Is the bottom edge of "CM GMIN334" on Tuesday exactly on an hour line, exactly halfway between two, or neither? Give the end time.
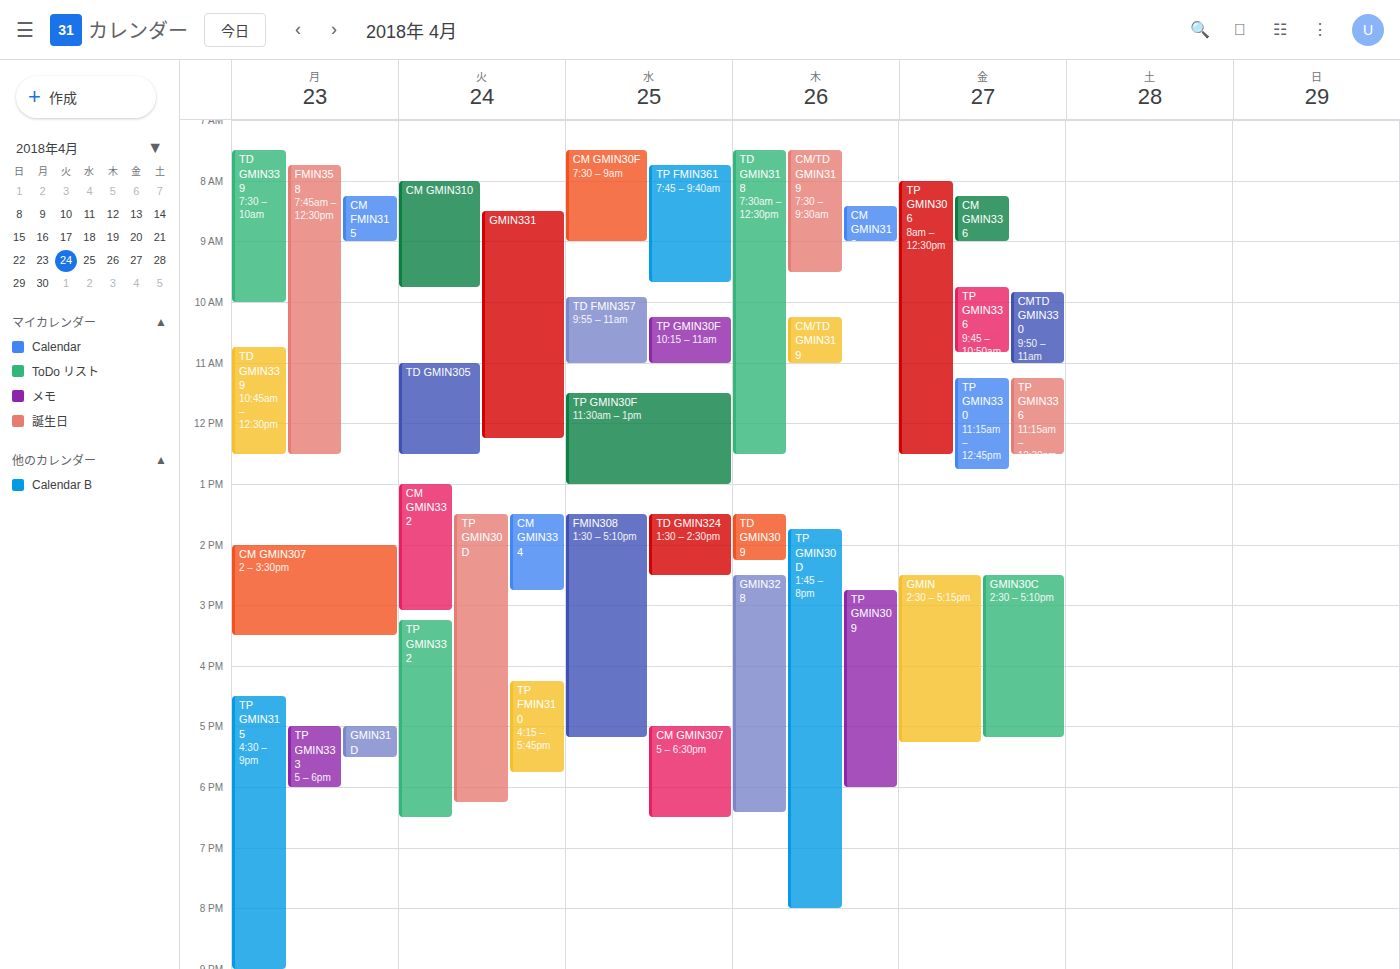
2:45 PM -- neither: three quarters of the way from the 2 PM line to the 3 PM line.